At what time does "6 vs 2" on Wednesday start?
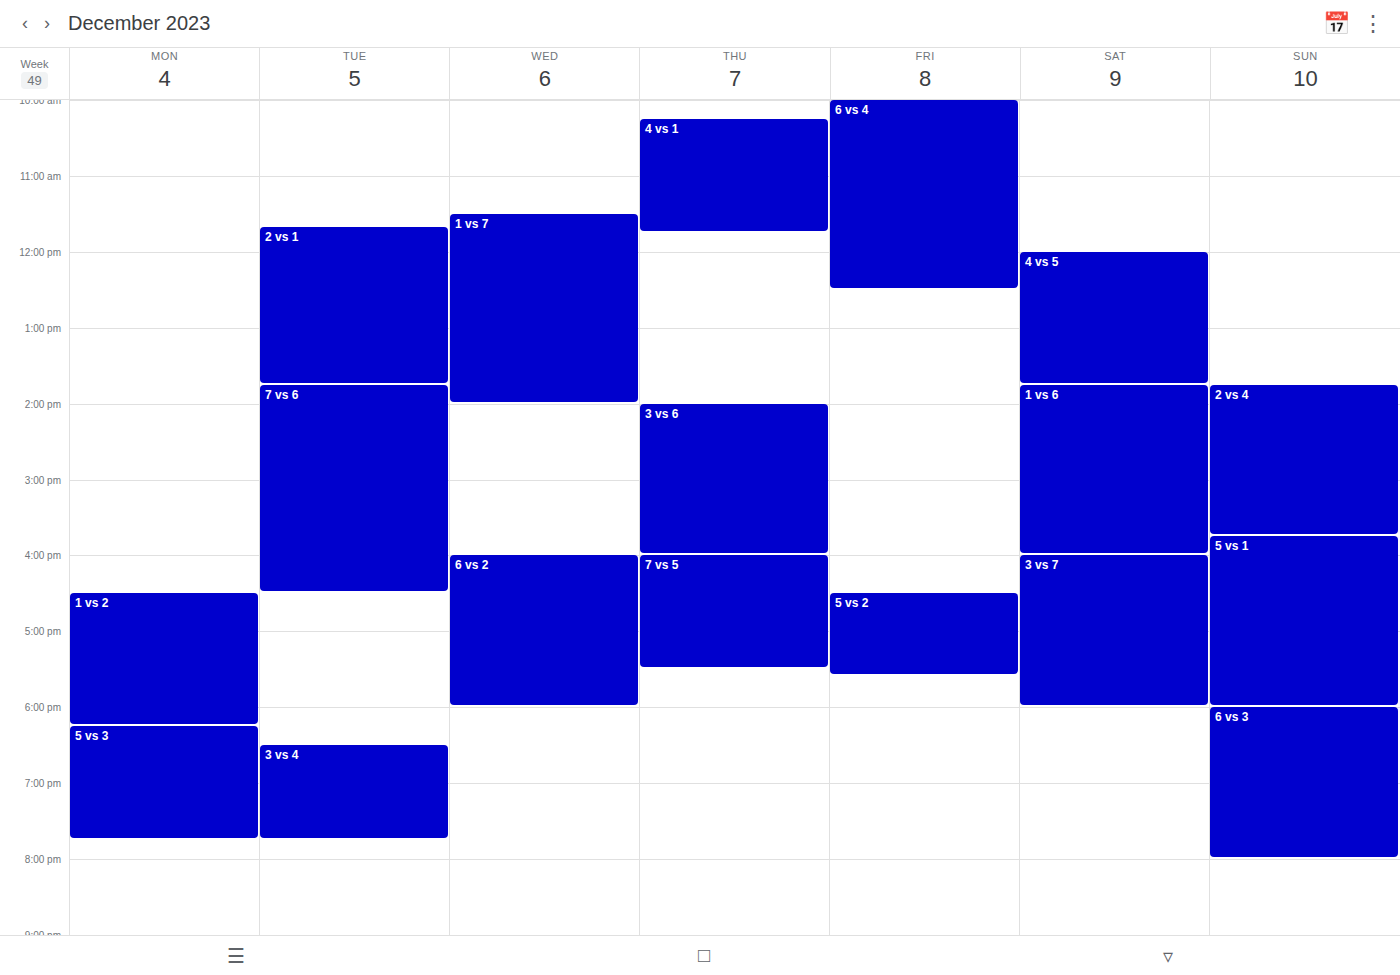
4:00 PM